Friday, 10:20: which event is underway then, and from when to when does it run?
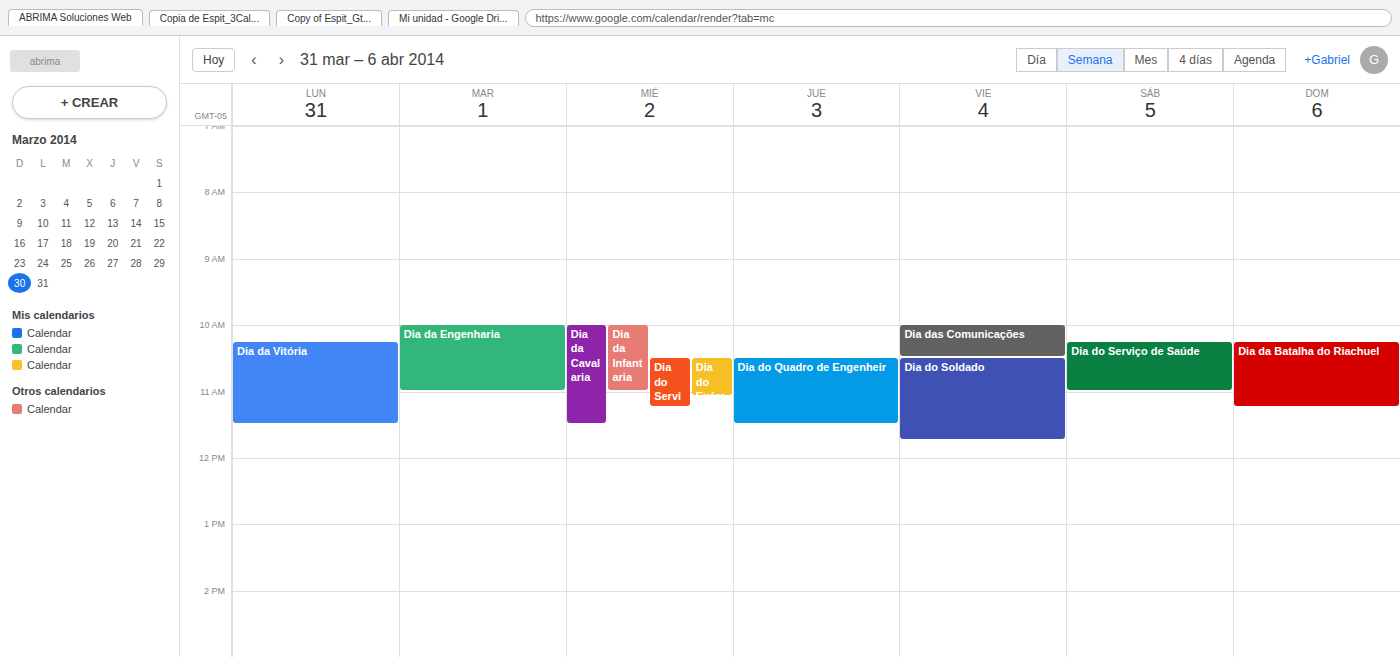
"Dia das Comunicações", 10:00 to 10:30